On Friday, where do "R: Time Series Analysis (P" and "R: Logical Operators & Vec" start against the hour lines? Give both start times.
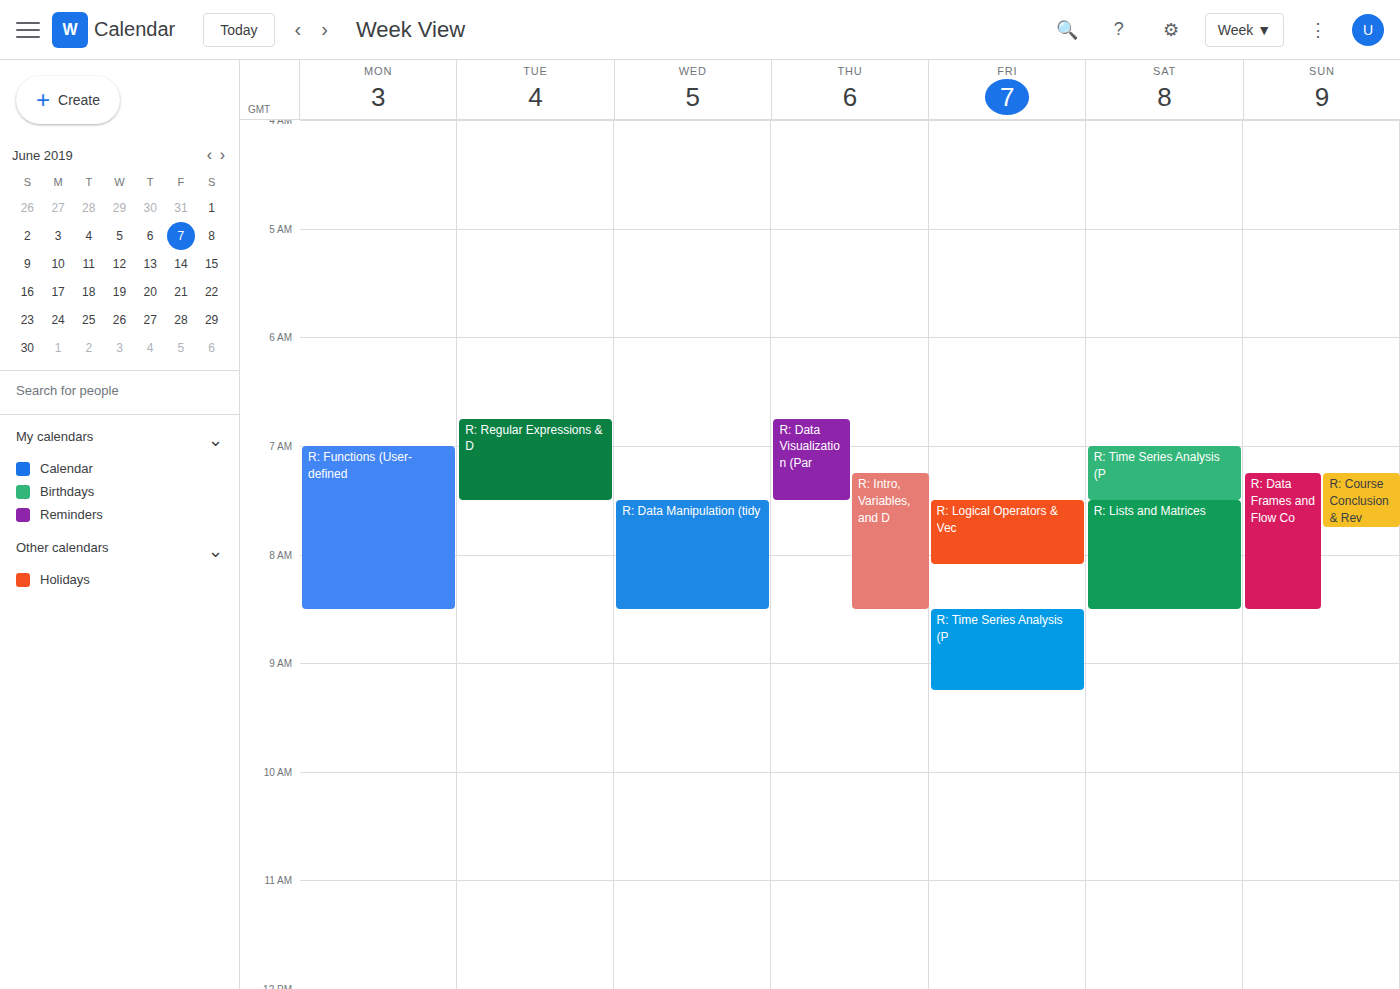
"R: Time Series Analysis (P": 8:30 AM, halfway between the 8 AM and 9 AM lines. "R: Logical Operators & Vec": 7:30 AM, halfway between the 7 AM and 8 AM lines.